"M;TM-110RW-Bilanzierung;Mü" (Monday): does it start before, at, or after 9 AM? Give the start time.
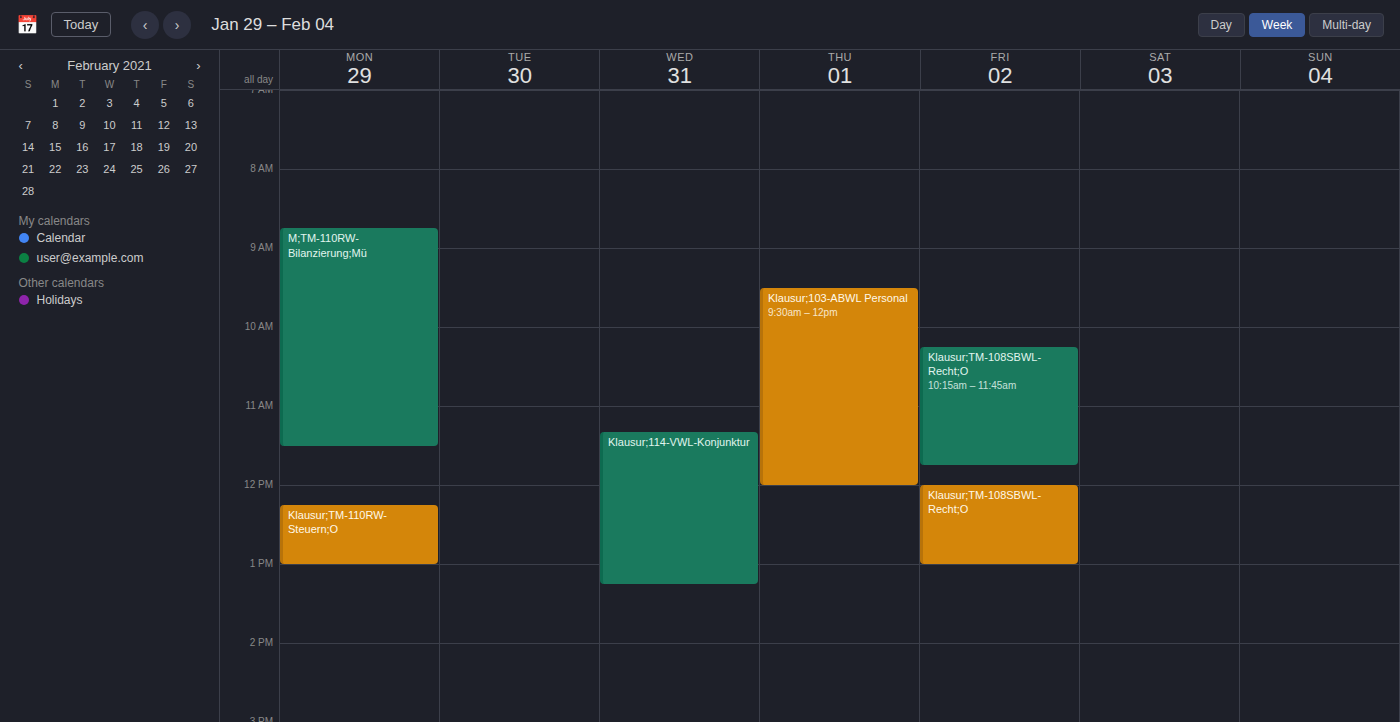
8:45 AM -- before 9 AM, 15 minutes above the 9 AM line.